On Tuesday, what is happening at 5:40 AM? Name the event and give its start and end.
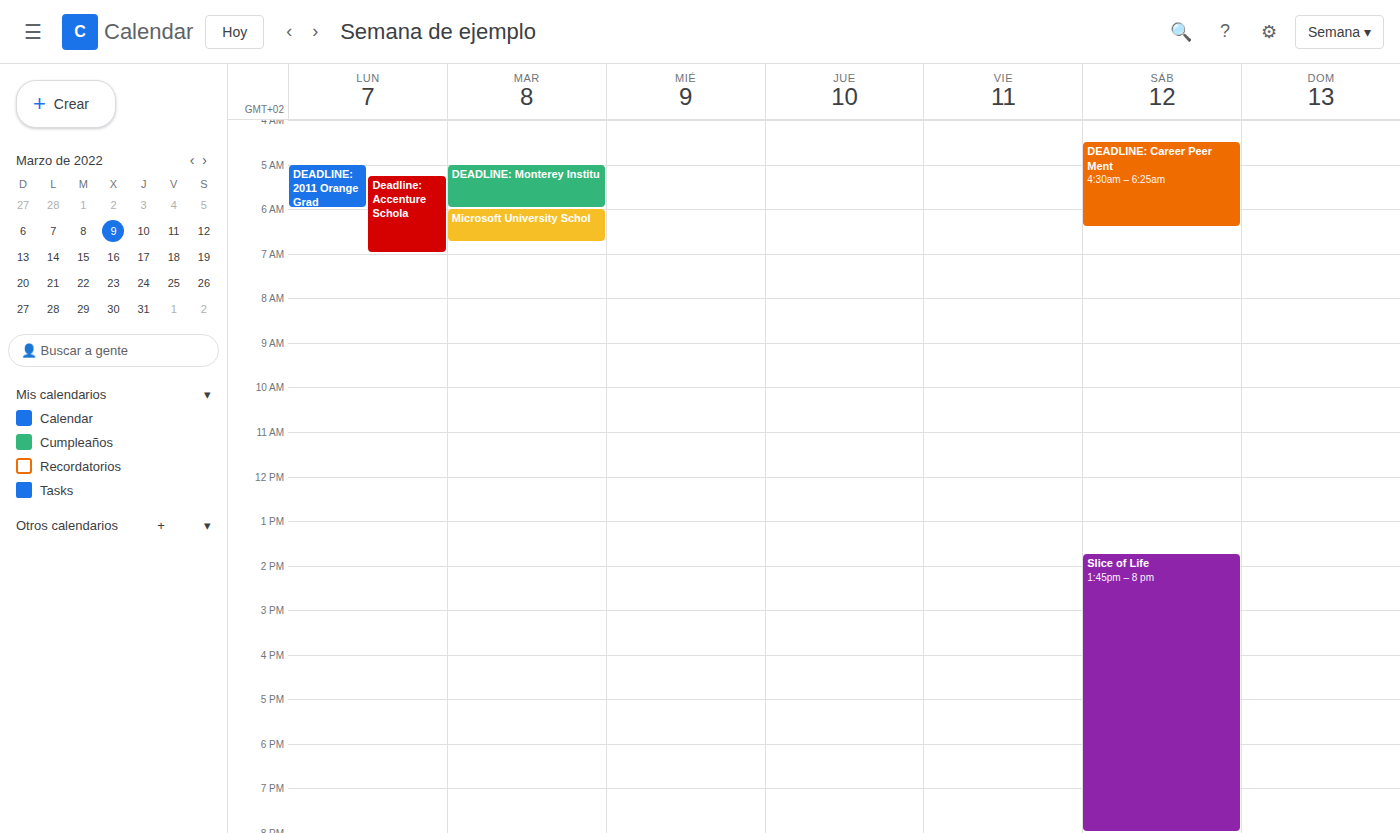
"DEADLINE: Monterey Institu", 5:00 AM to 6:00 AM